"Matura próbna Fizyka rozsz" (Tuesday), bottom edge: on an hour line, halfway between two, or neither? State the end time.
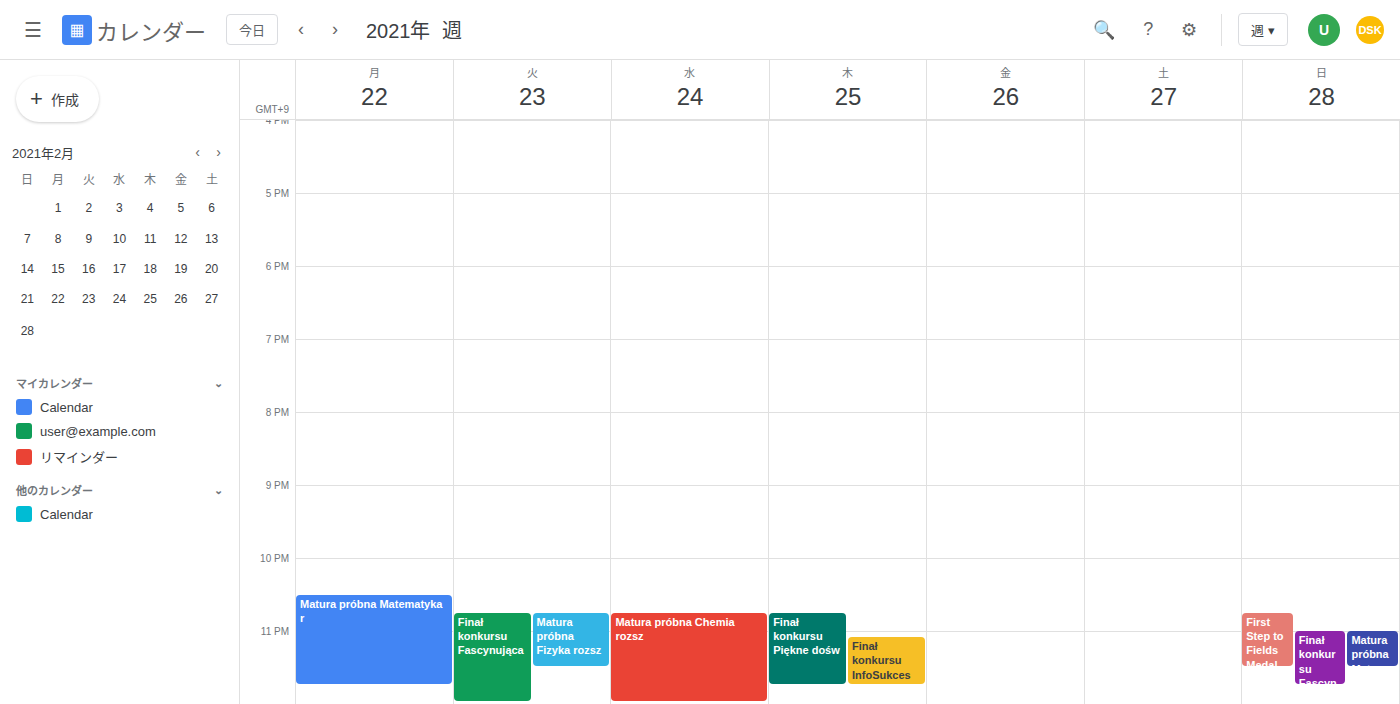
11:30 PM -- halfway between the 11 PM and 12 AM lines.